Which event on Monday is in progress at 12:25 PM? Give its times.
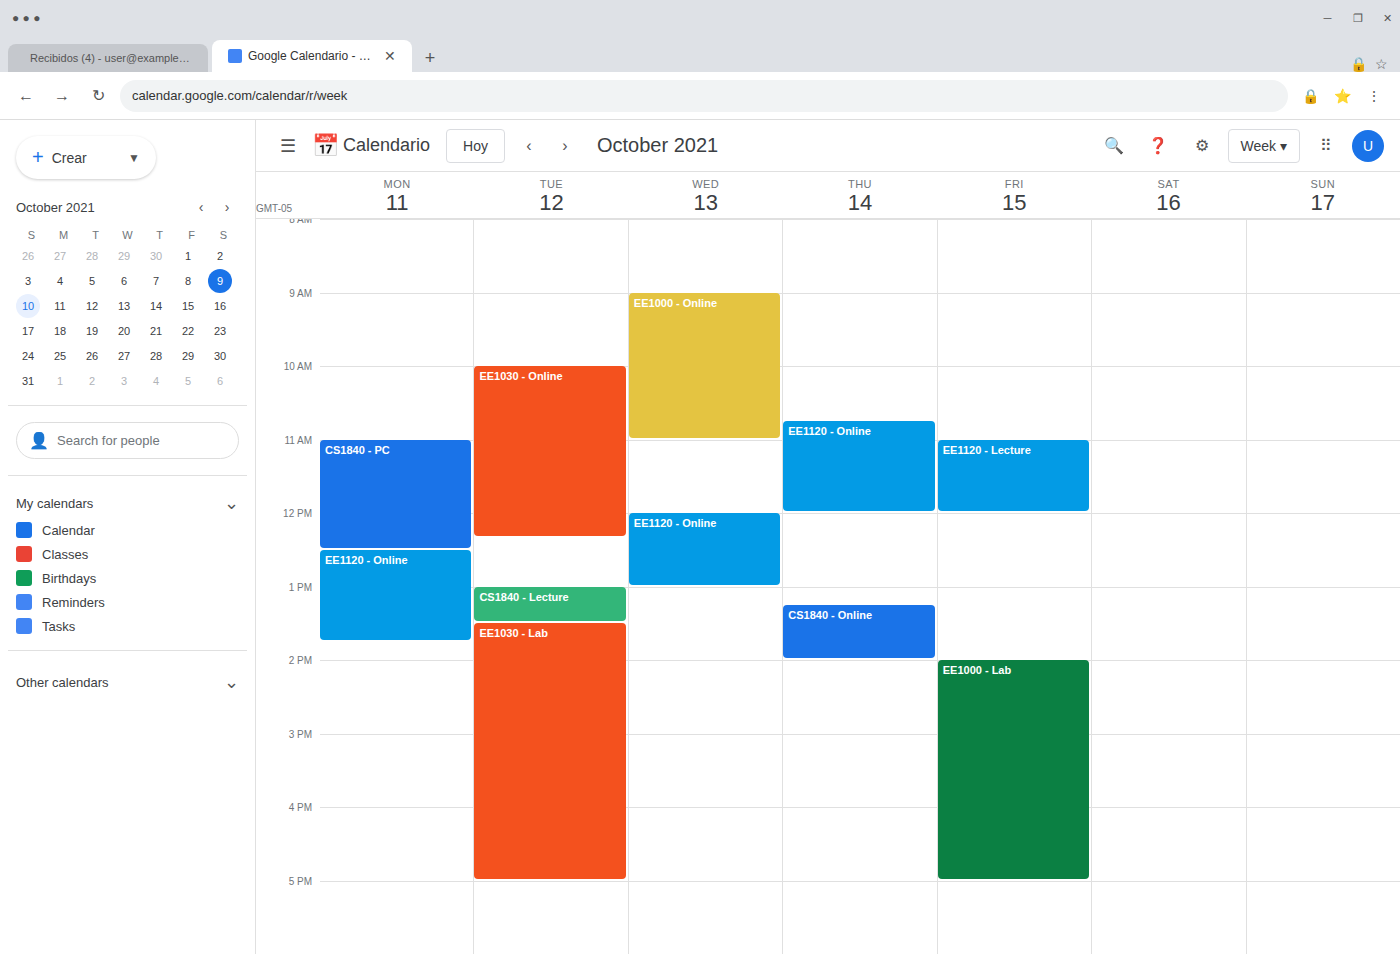
"CS1840 - PC", 11:00 AM to 12:30 PM